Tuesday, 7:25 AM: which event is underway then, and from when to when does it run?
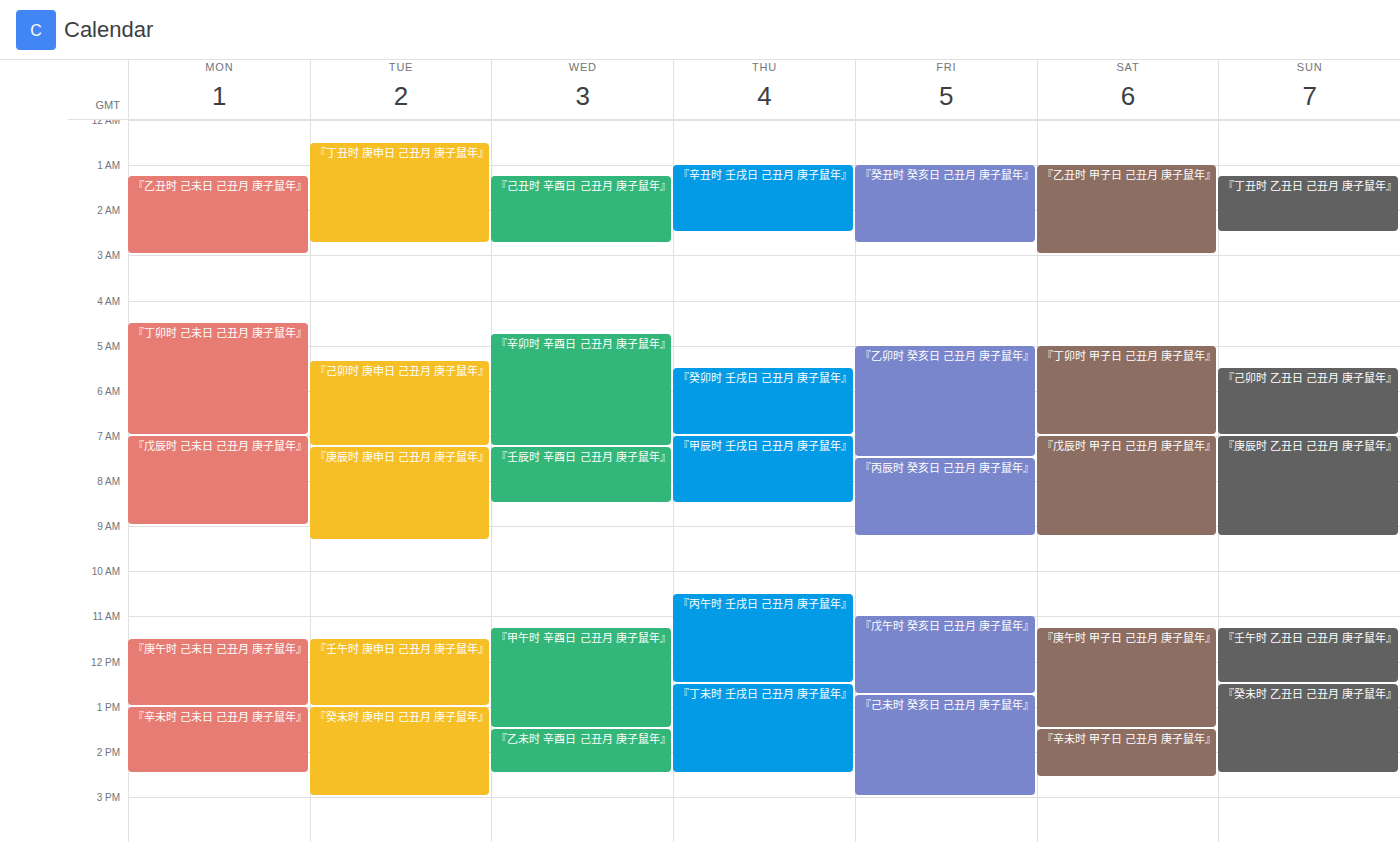
"『庚辰时 庚申日 己丑月 庚子鼠年』", 7:15 AM to 9:20 AM